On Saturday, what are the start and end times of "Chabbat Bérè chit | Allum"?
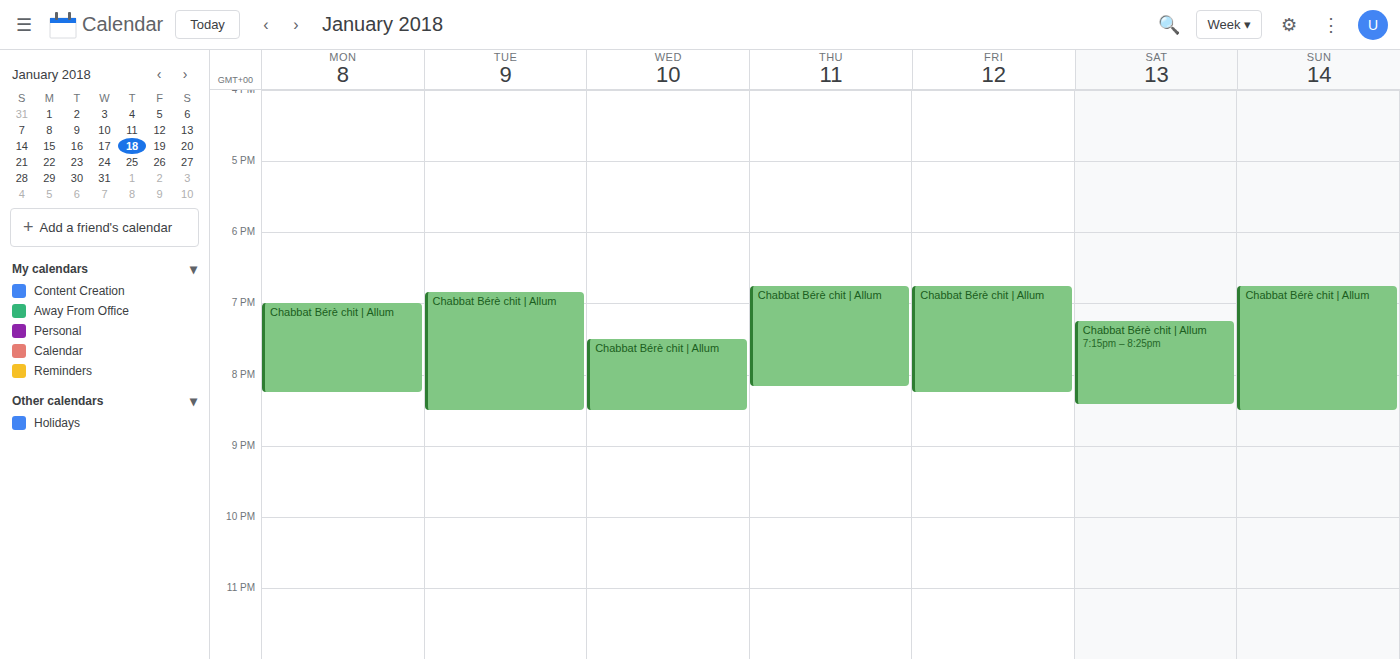
7:15 PM to 8:25 PM